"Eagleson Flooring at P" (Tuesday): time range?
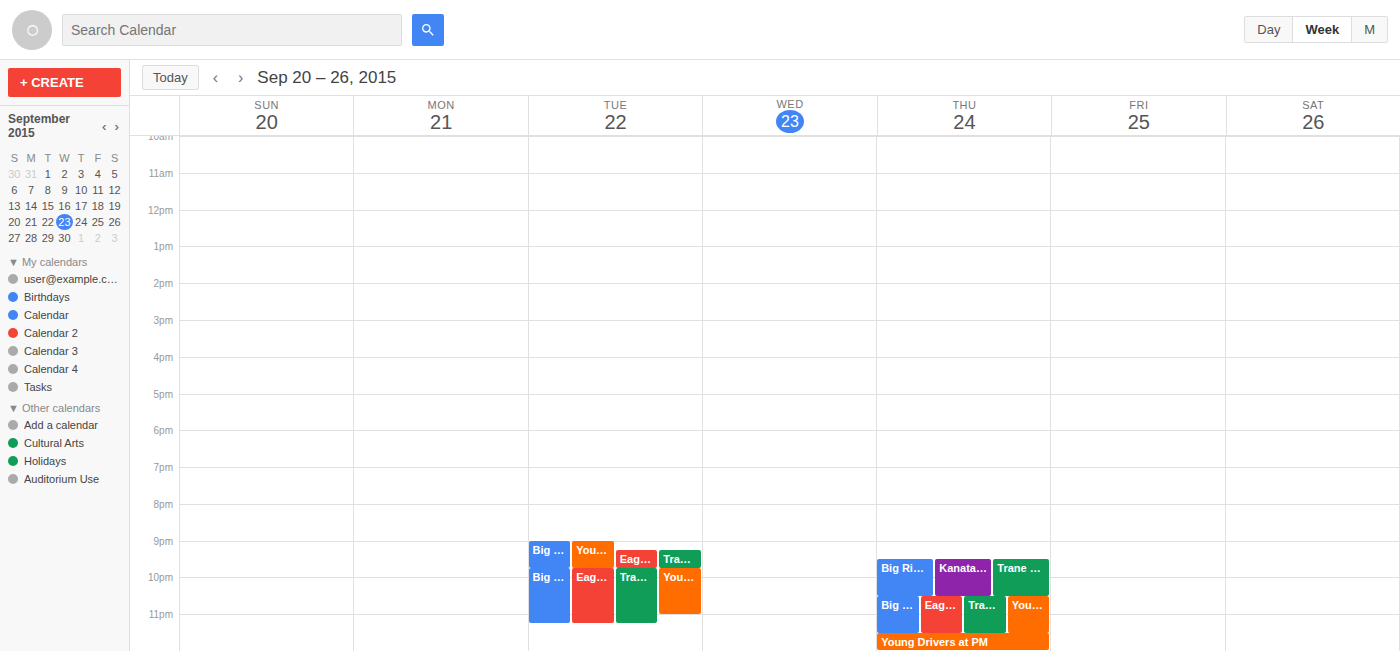
9:15 PM to 9:45 PM